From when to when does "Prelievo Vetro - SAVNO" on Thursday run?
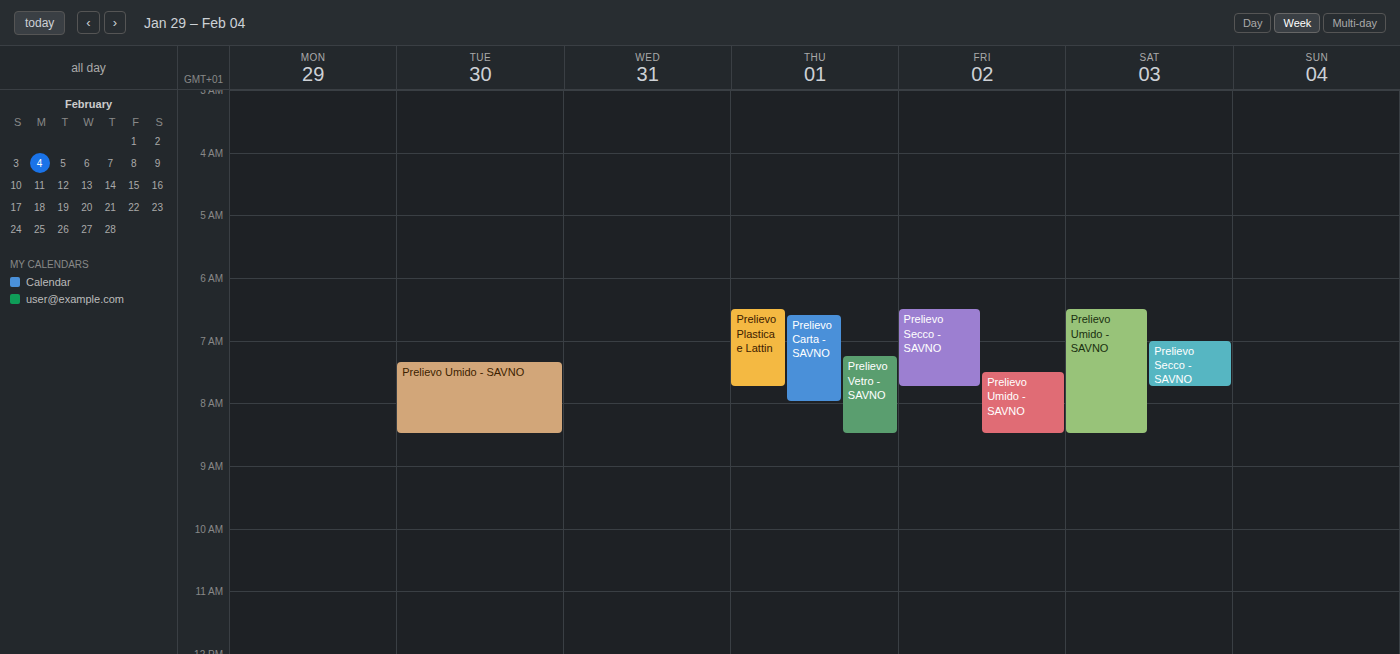
7:15 AM to 8:30 AM